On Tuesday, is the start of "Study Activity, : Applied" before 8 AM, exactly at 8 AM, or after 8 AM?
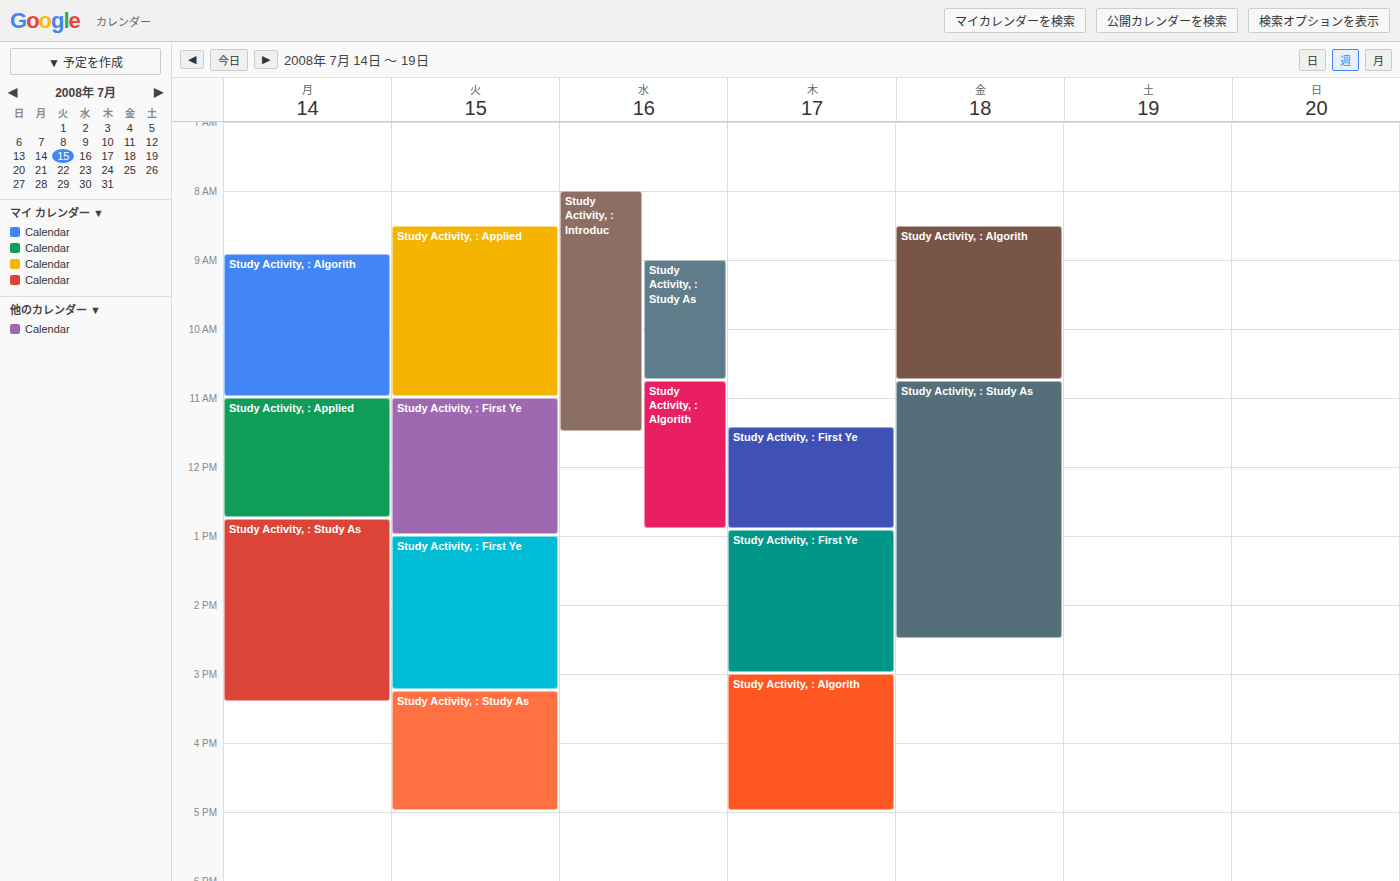
8:30 AM -- after 8 AM, 30 minutes below the 8 AM line.